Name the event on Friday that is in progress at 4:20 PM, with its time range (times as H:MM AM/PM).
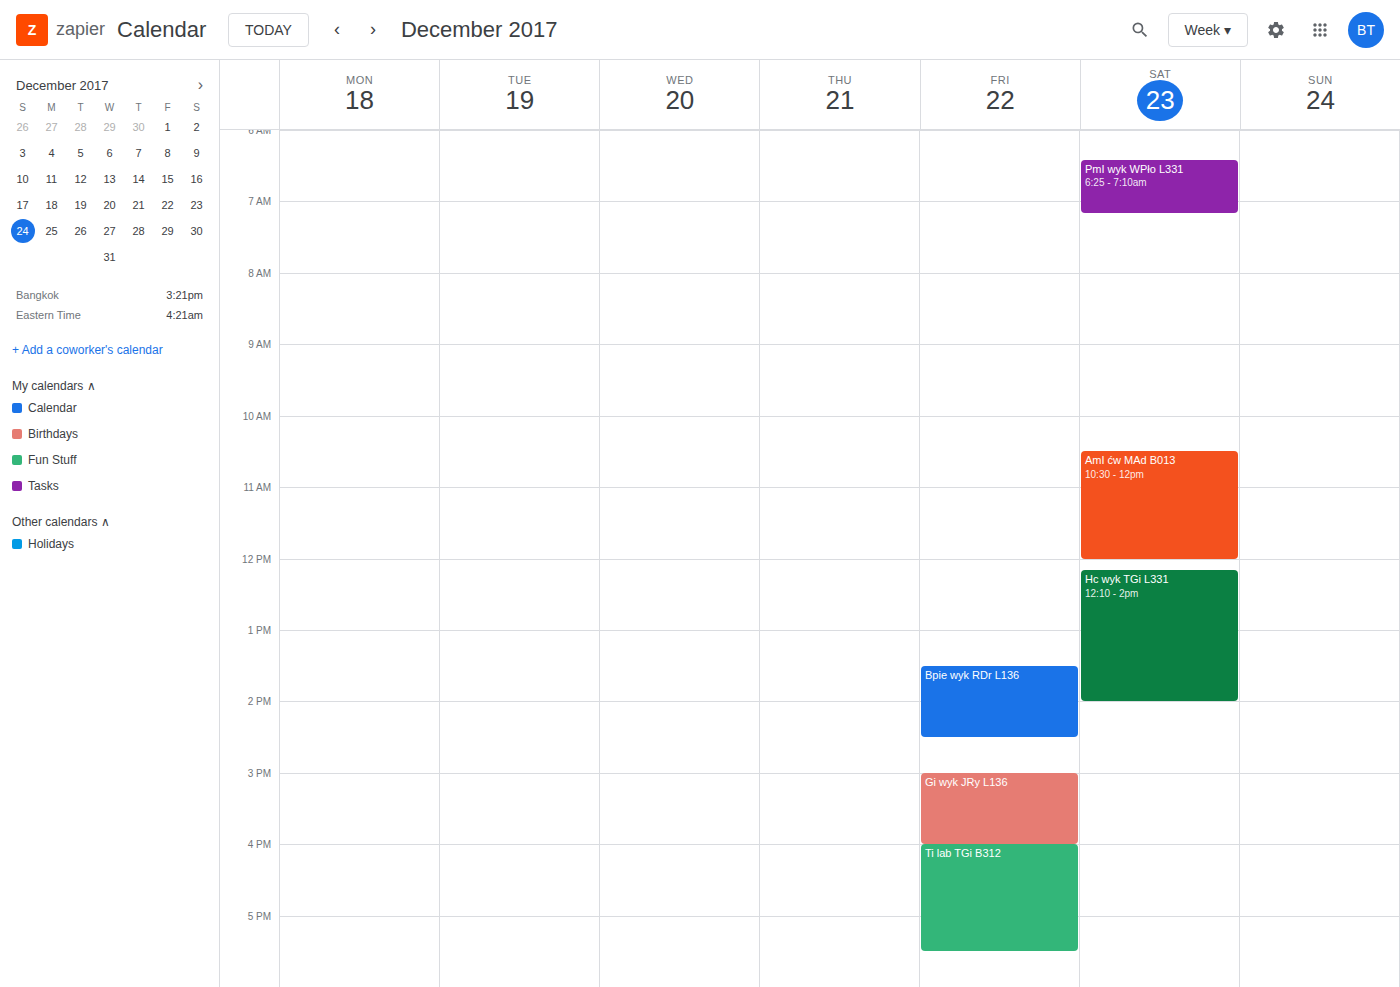
"Ti lab TGi B312", 4:00 PM to 5:30 PM